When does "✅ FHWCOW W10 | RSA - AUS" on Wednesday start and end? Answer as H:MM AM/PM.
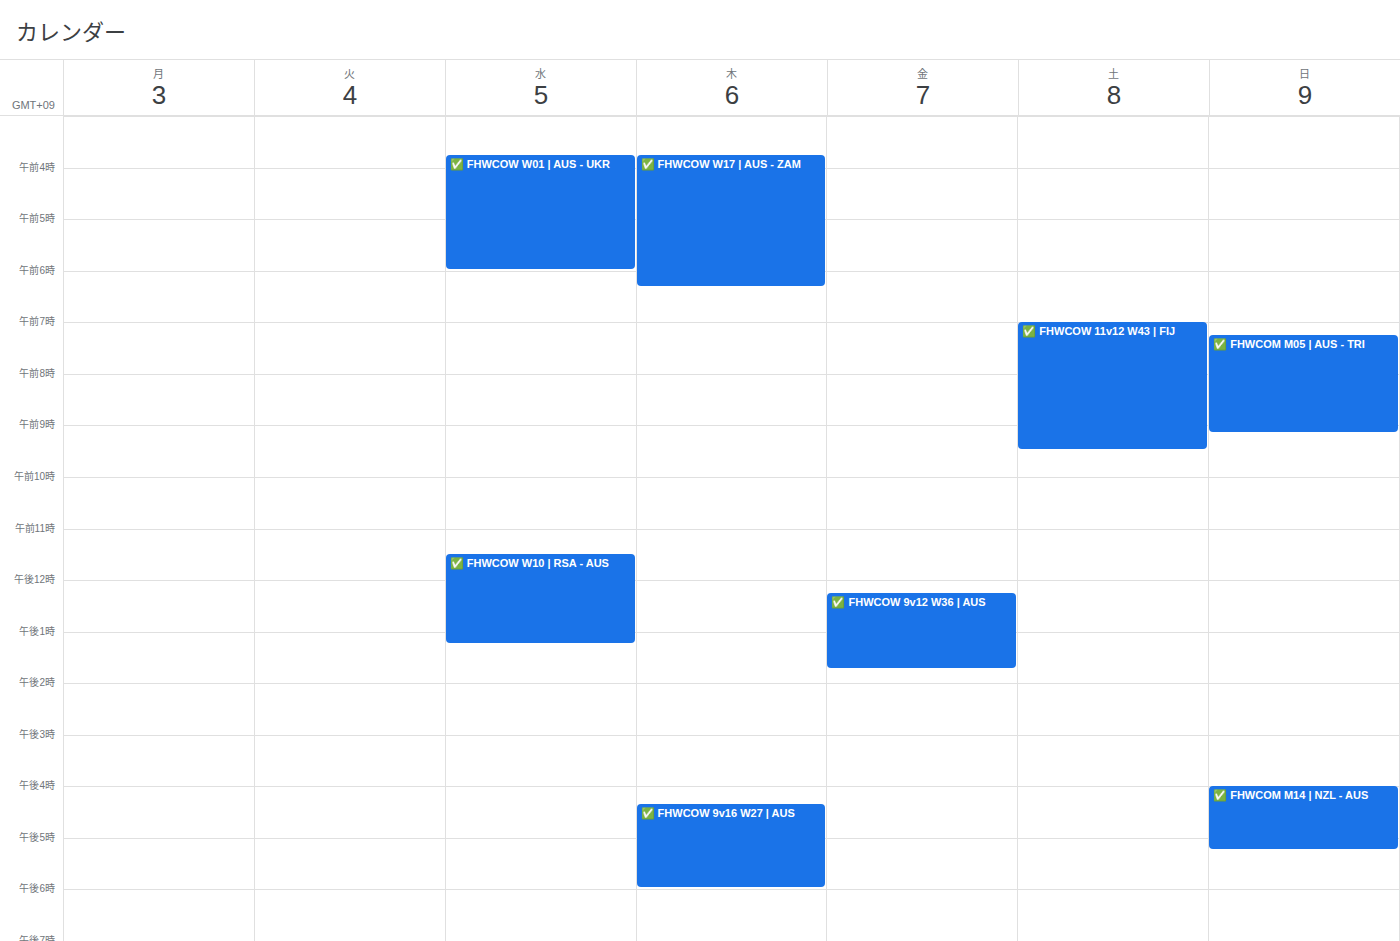
11:30 AM to 1:15 PM